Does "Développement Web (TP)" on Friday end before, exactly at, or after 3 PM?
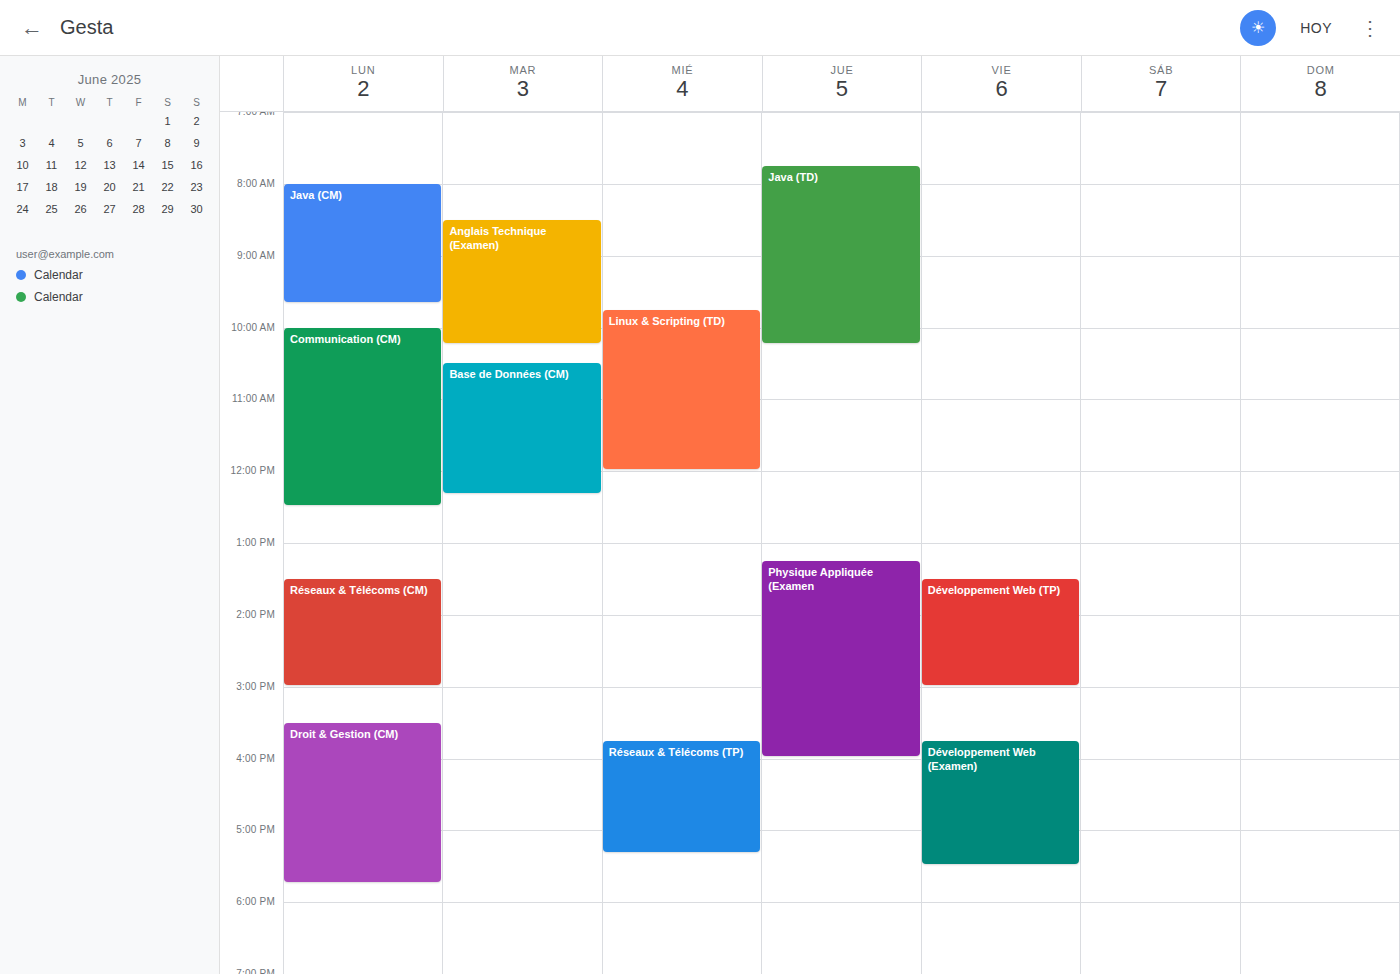
3:00 PM -- exactly at 3 PM, on the 3 PM line.